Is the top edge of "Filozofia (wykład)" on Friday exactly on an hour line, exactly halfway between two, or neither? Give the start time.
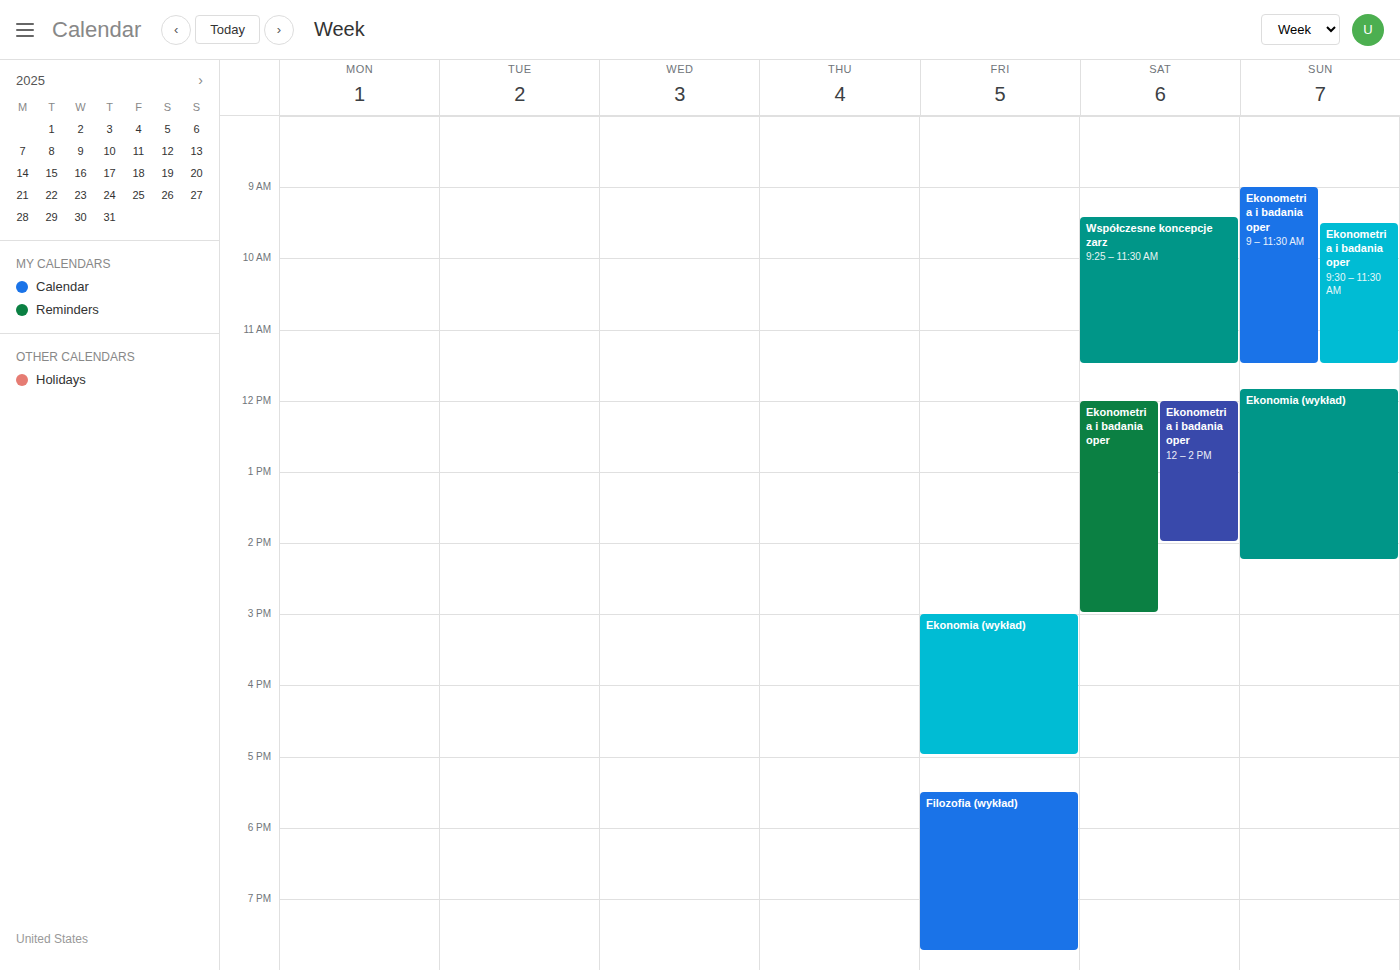
5:30 PM -- halfway between the 5 PM and 6 PM lines.